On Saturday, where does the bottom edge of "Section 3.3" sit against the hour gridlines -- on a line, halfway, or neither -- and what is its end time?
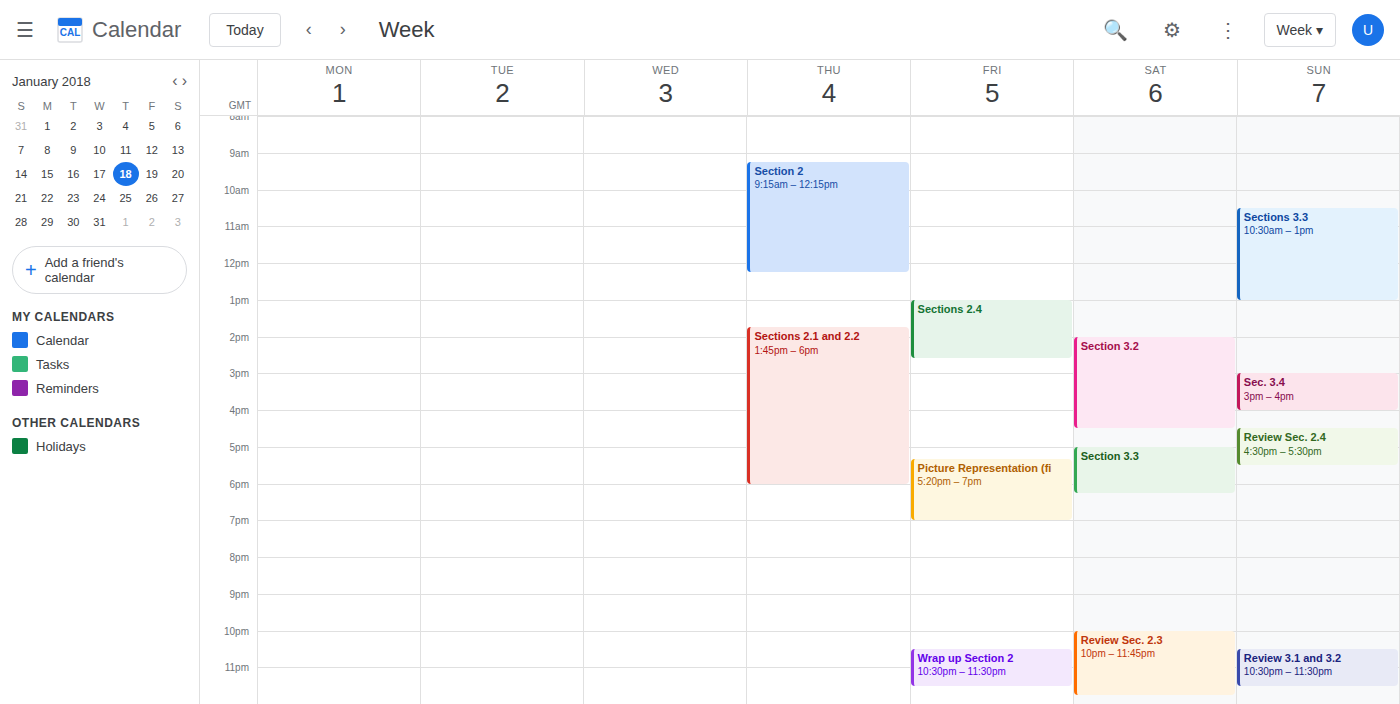
6:15 PM -- neither: a quarter of the way from the 6 PM line to the 7 PM line.